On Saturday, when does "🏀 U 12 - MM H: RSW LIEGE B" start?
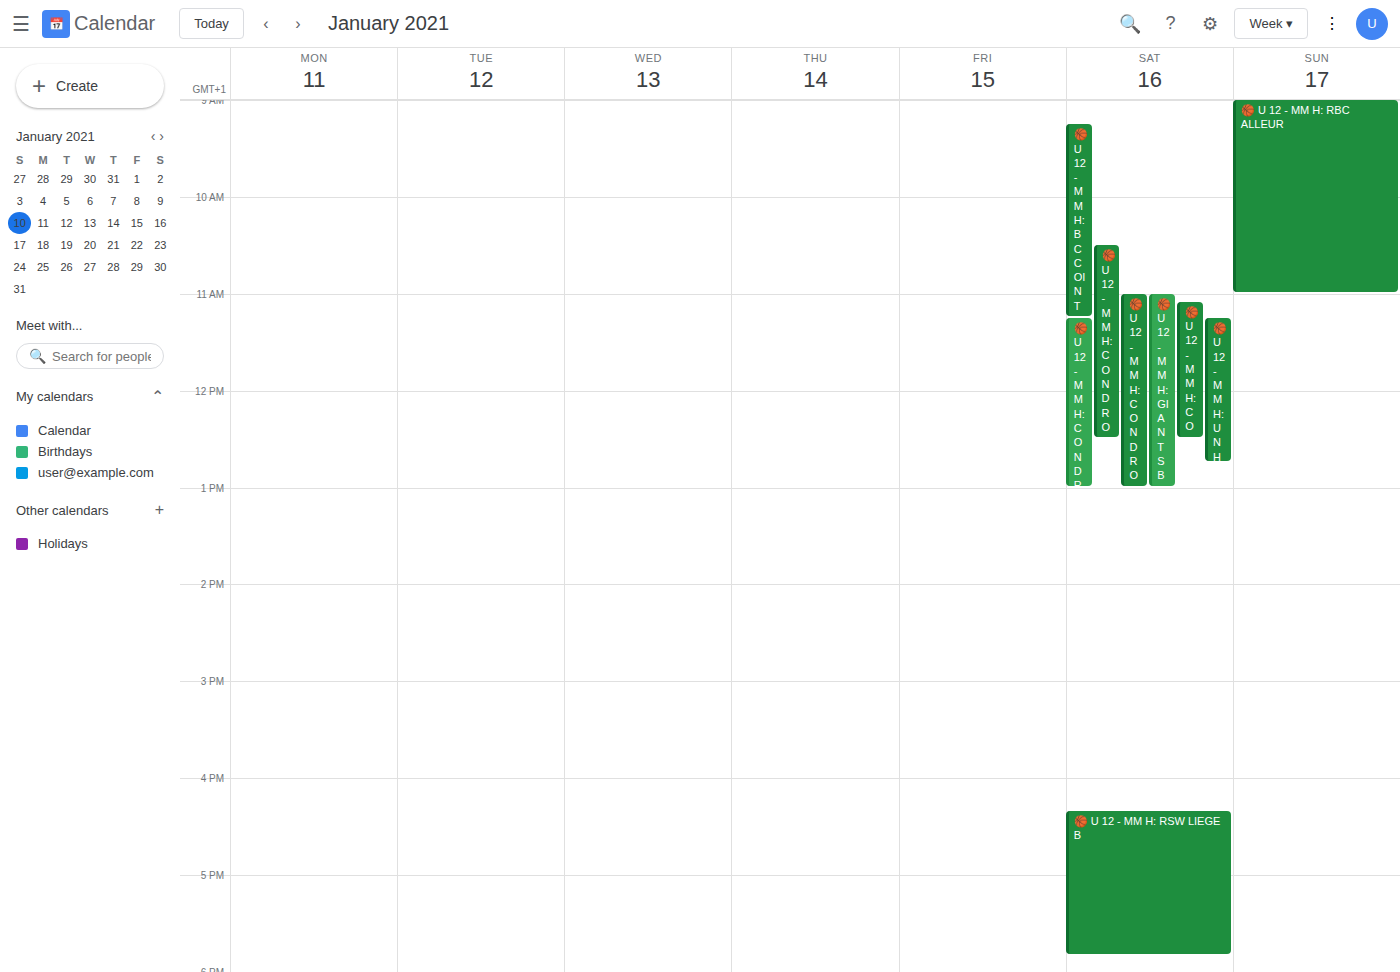
4:20 PM